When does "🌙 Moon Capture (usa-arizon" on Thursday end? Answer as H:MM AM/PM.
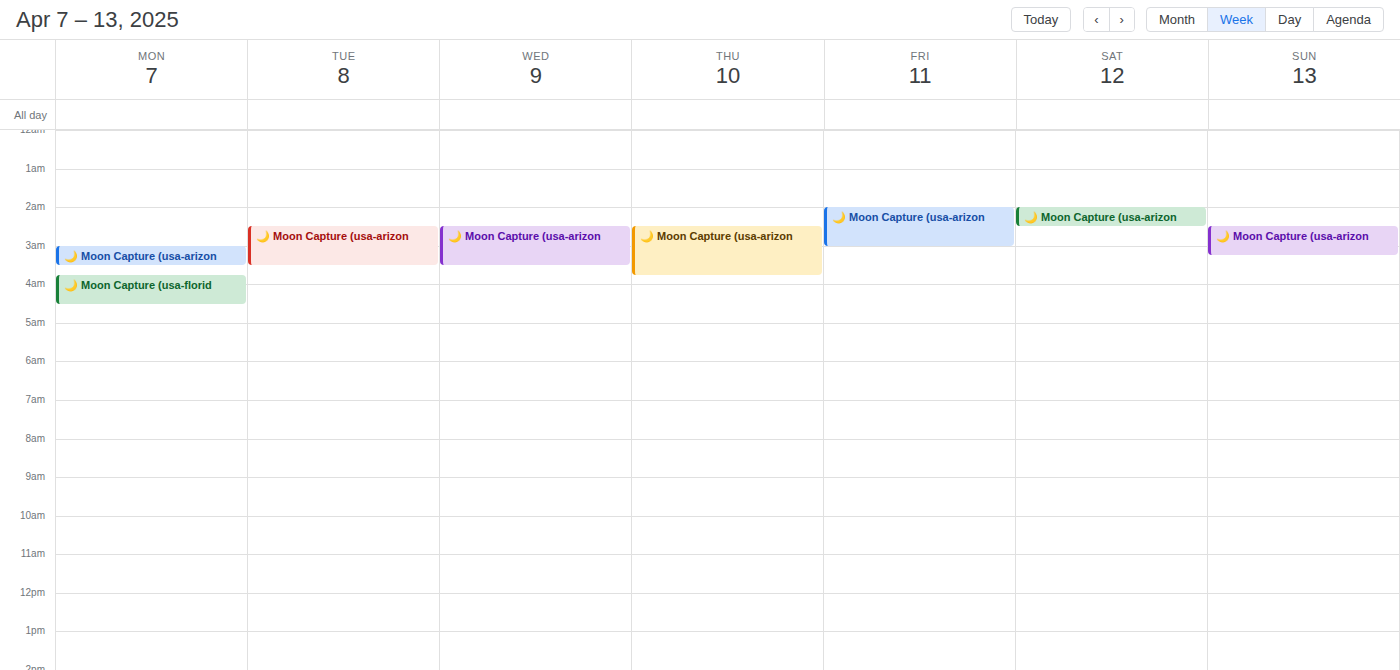
3:45 AM